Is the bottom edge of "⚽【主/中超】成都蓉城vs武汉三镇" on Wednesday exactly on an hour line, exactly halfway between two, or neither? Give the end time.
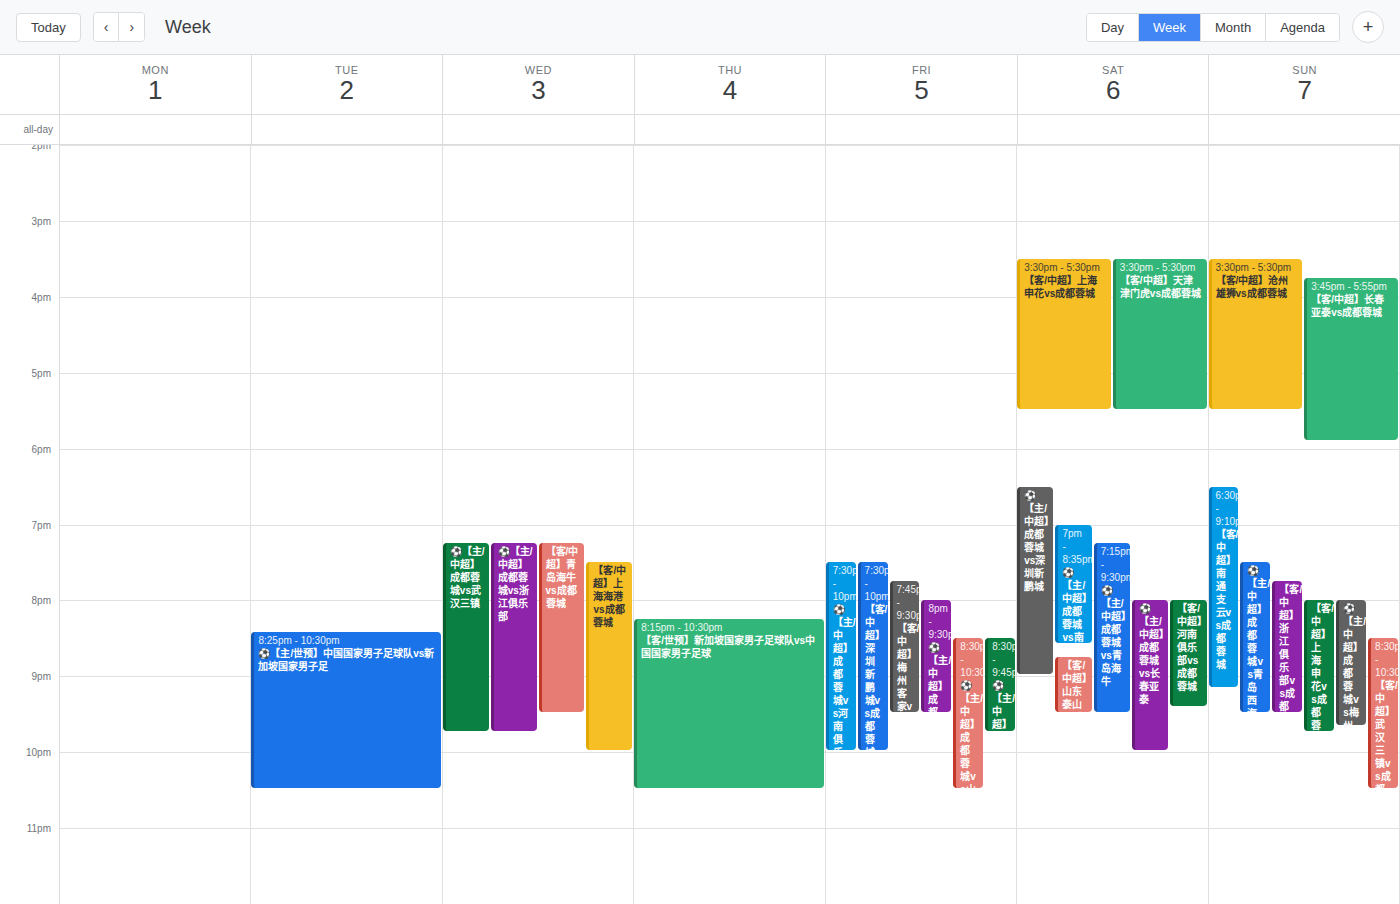
9:45 PM -- neither: three quarters of the way from the 9 PM line to the 10 PM line.